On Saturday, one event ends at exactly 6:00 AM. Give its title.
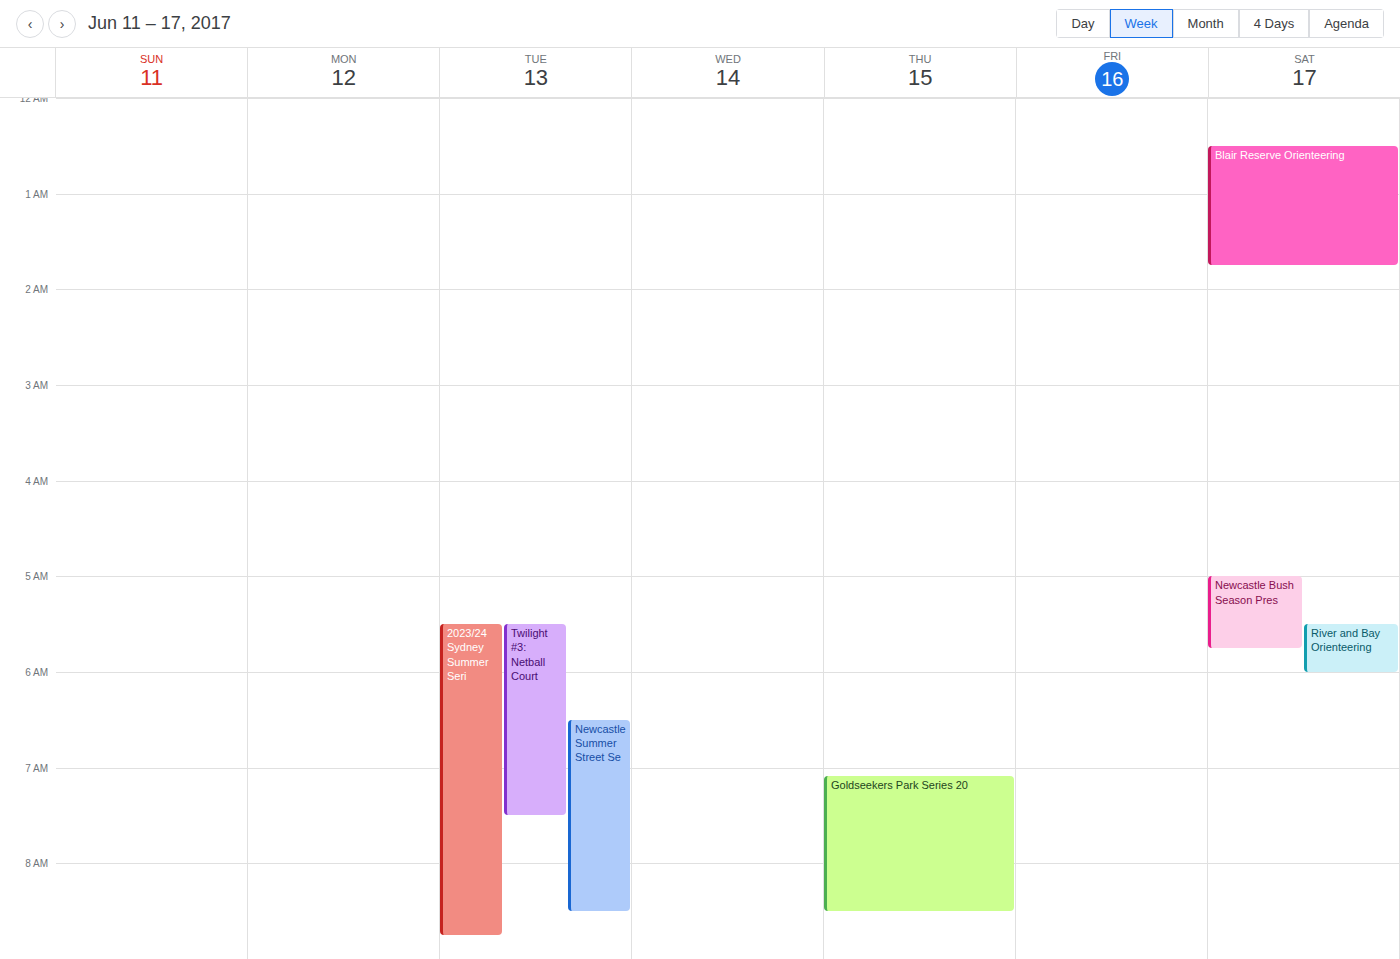
"River and Bay Orienteering"